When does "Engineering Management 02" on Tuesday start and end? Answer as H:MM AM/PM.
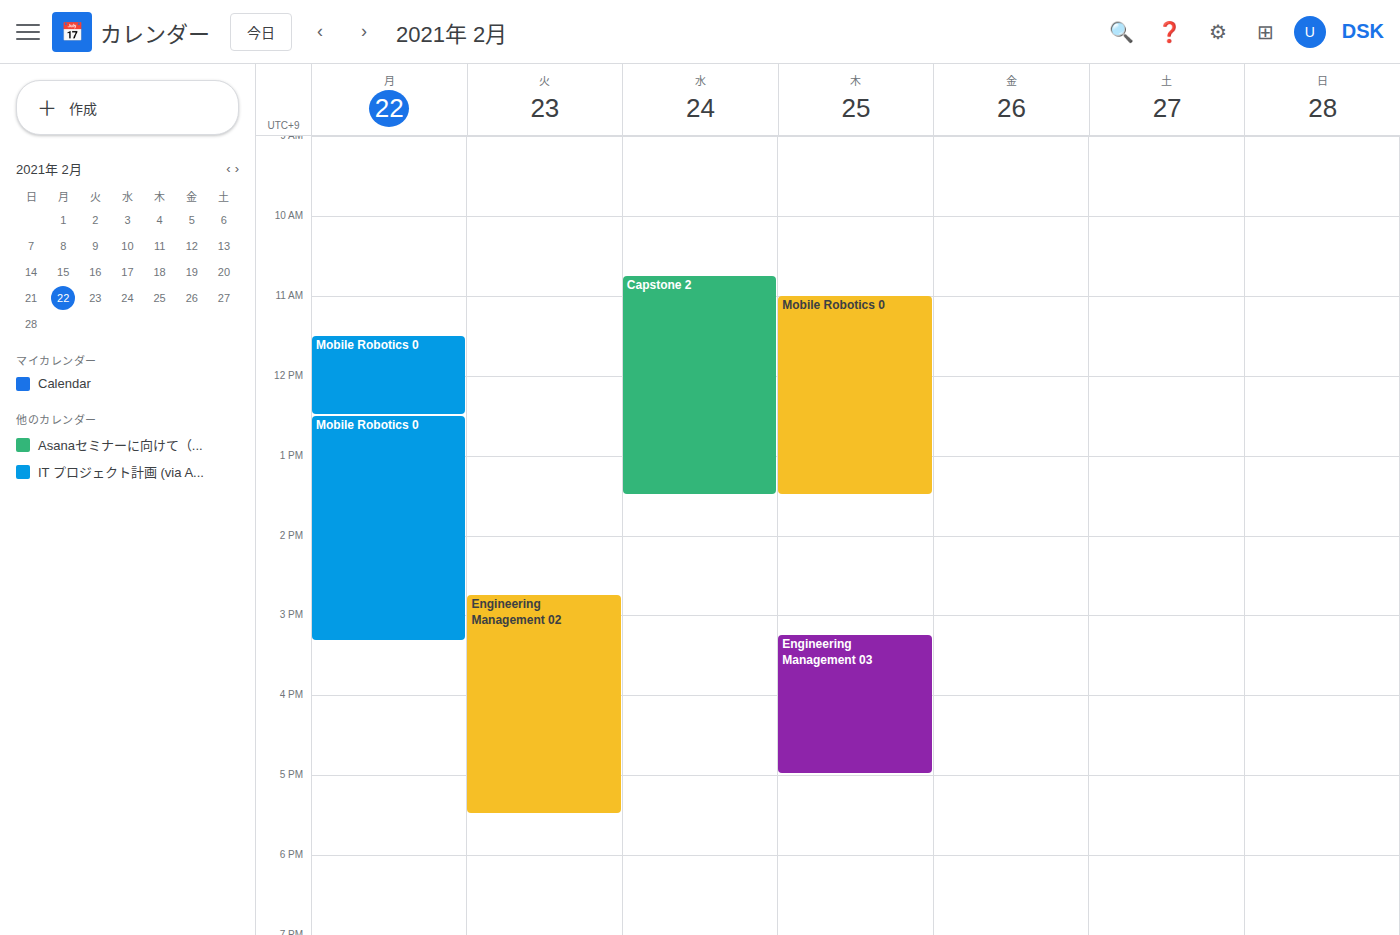
2:45 PM to 5:30 PM